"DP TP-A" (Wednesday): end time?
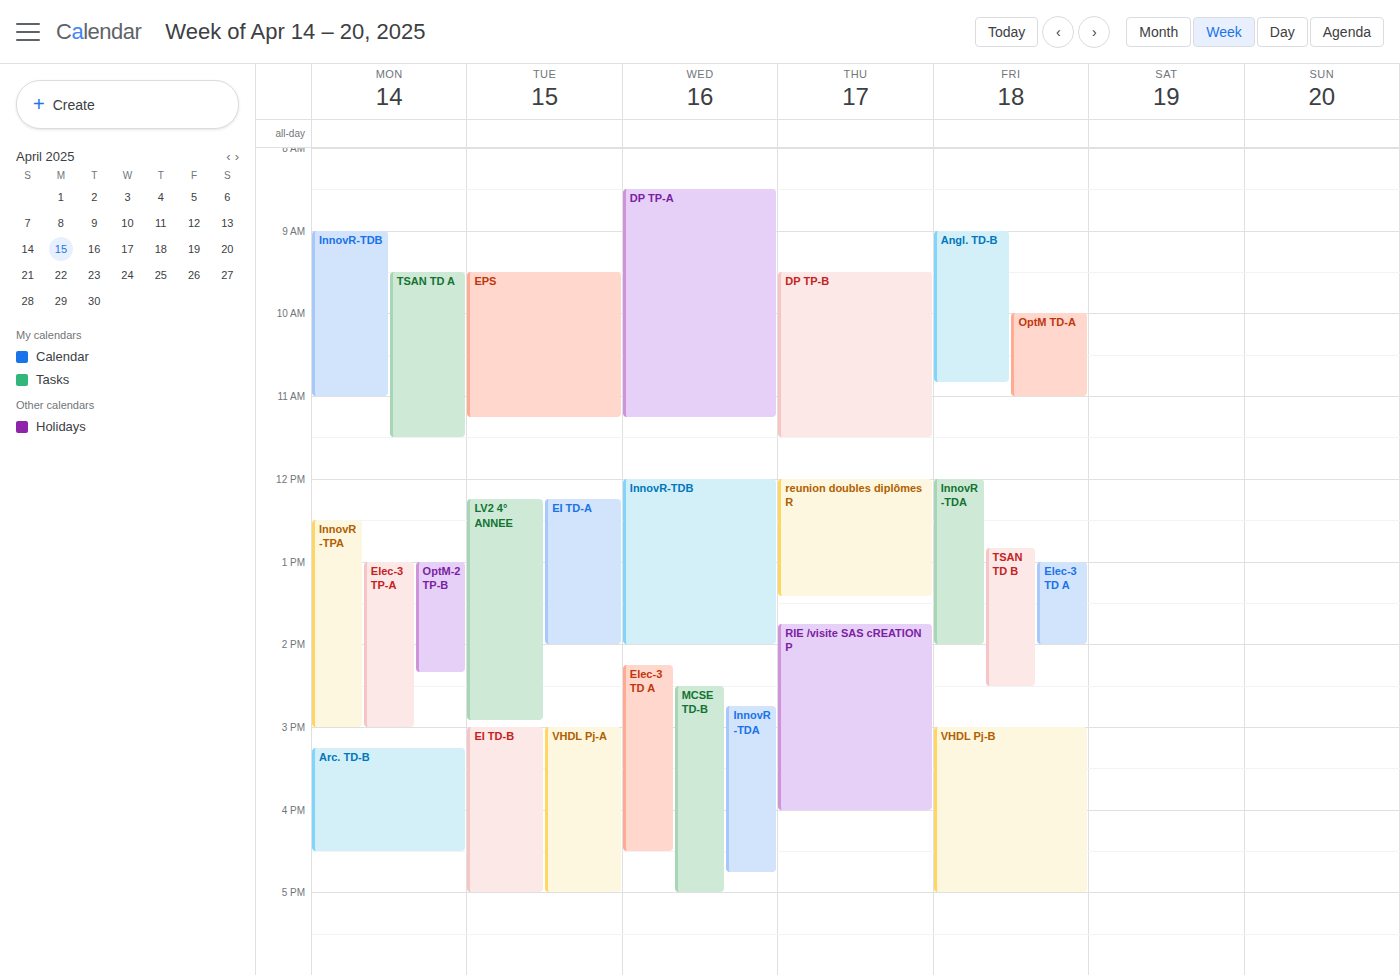
11:15 AM